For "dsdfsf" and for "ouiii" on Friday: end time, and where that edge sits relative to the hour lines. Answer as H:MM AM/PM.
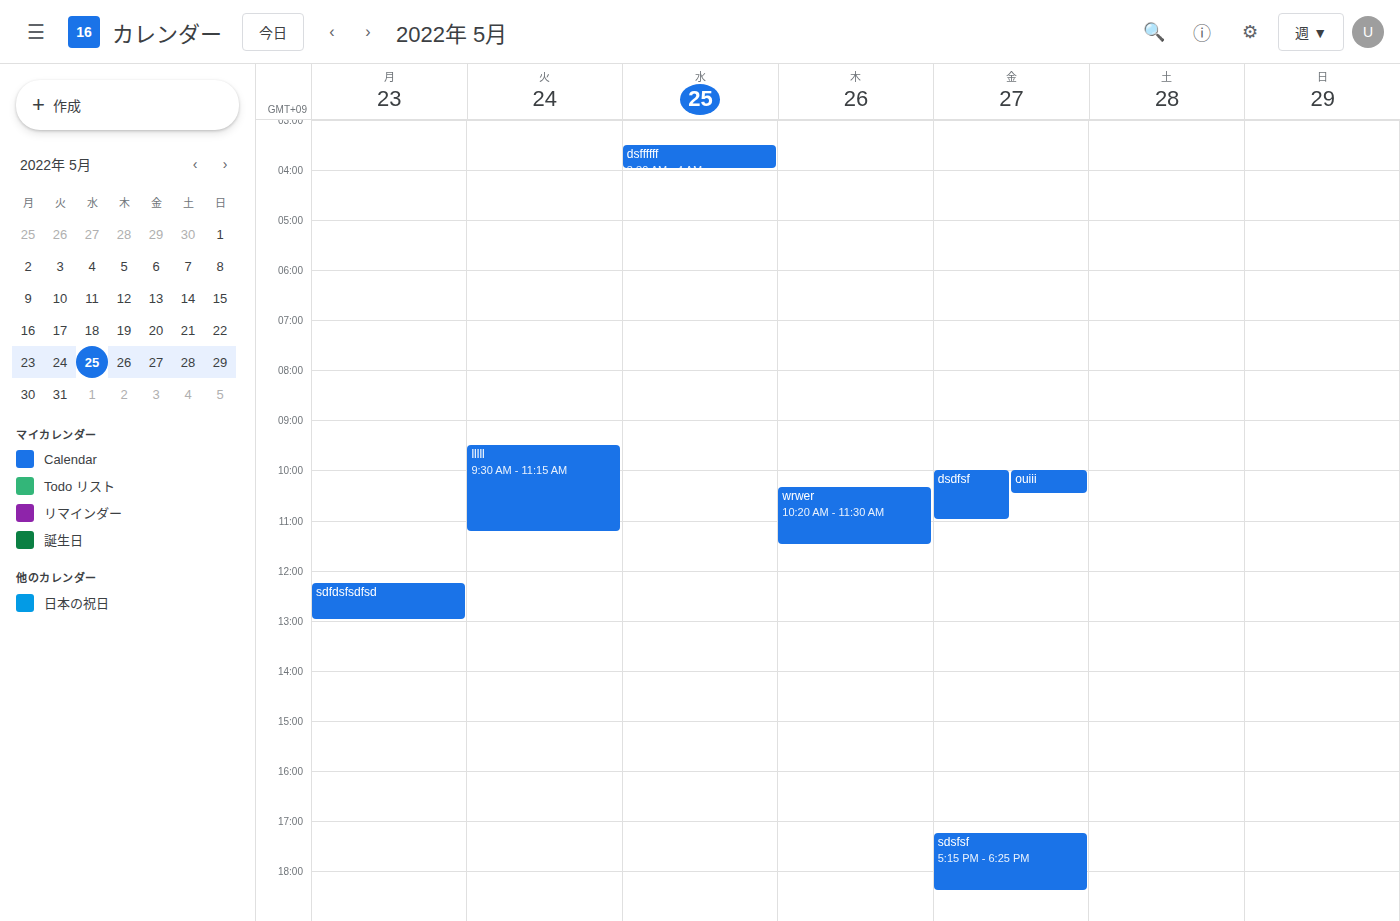
"dsdfsf": 11:00 AM, exactly on the 11 AM line. "ouiii": 10:30 AM, halfway between the 10 AM and 11 AM lines.